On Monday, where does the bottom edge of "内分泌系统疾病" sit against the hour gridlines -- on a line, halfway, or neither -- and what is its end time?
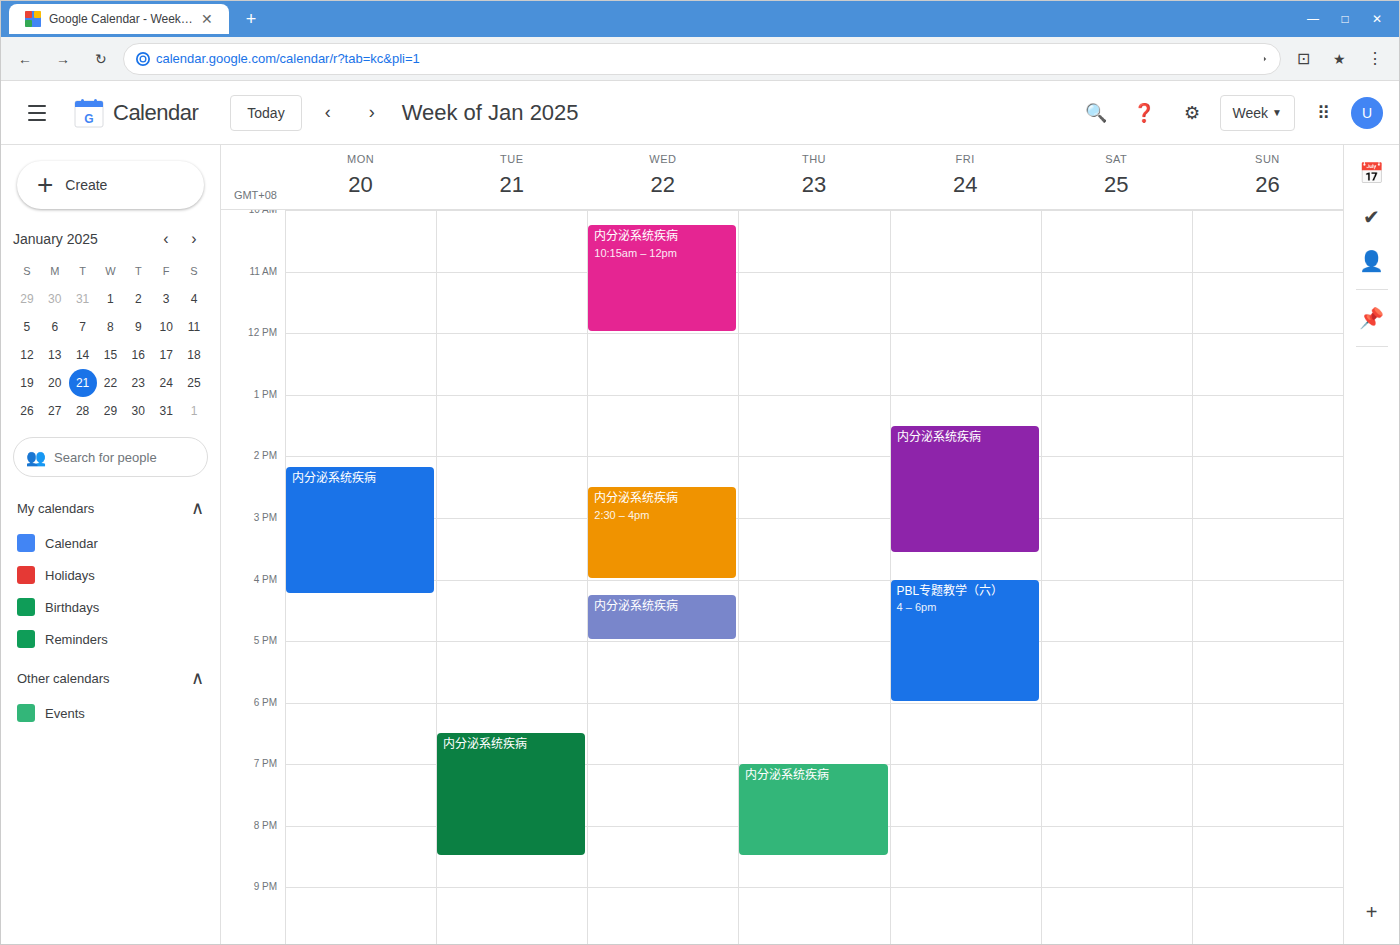
4:15 PM -- neither: a quarter of the way from the 4 PM line to the 5 PM line.